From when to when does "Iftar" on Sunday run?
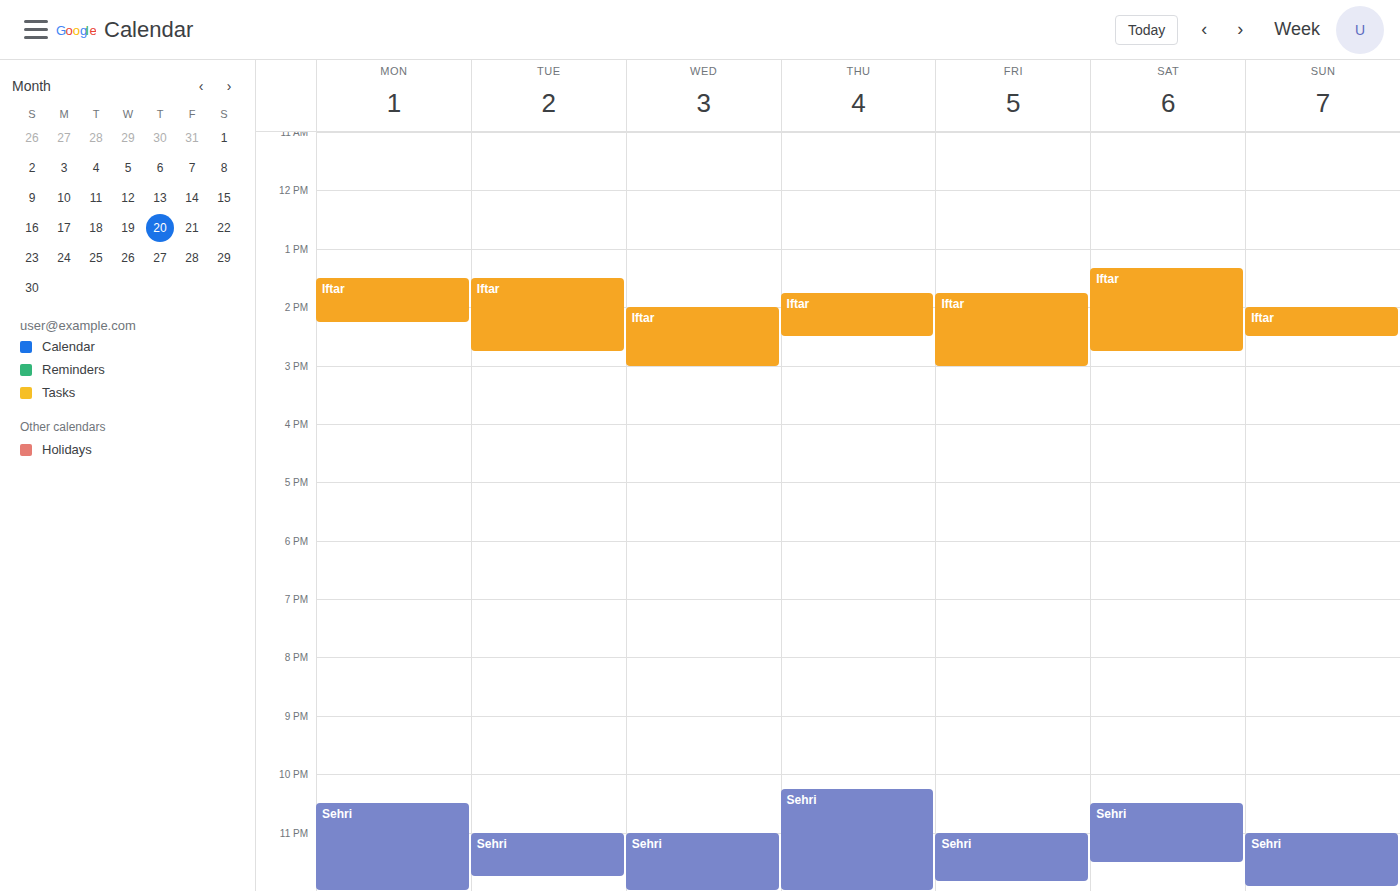
14:00 to 14:30